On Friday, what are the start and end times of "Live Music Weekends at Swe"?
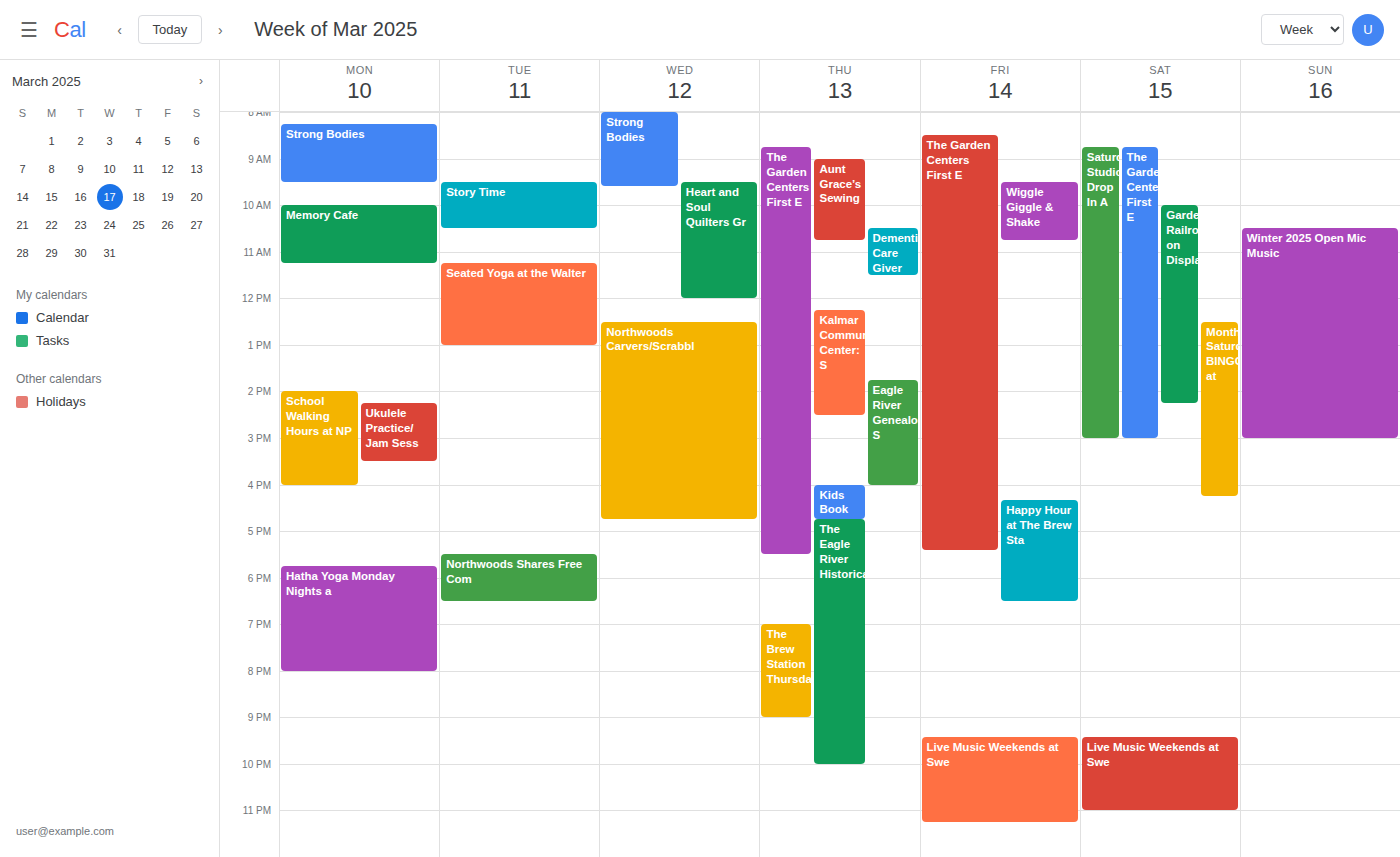
9:25 PM to 11:15 PM